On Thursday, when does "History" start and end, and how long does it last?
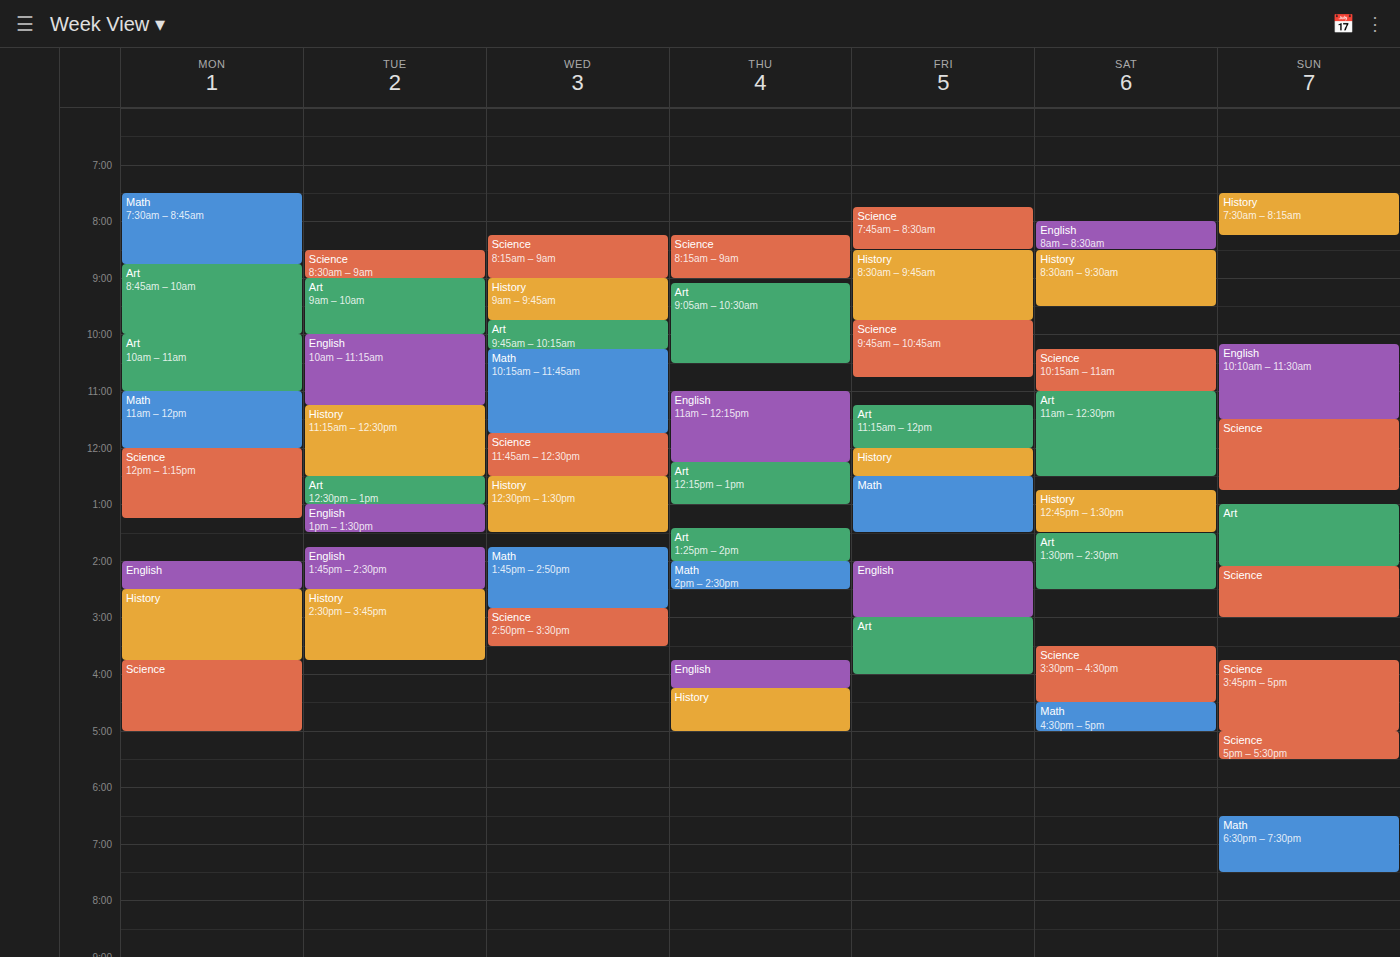
4:15 PM to 5:00 PM, 45 minutes